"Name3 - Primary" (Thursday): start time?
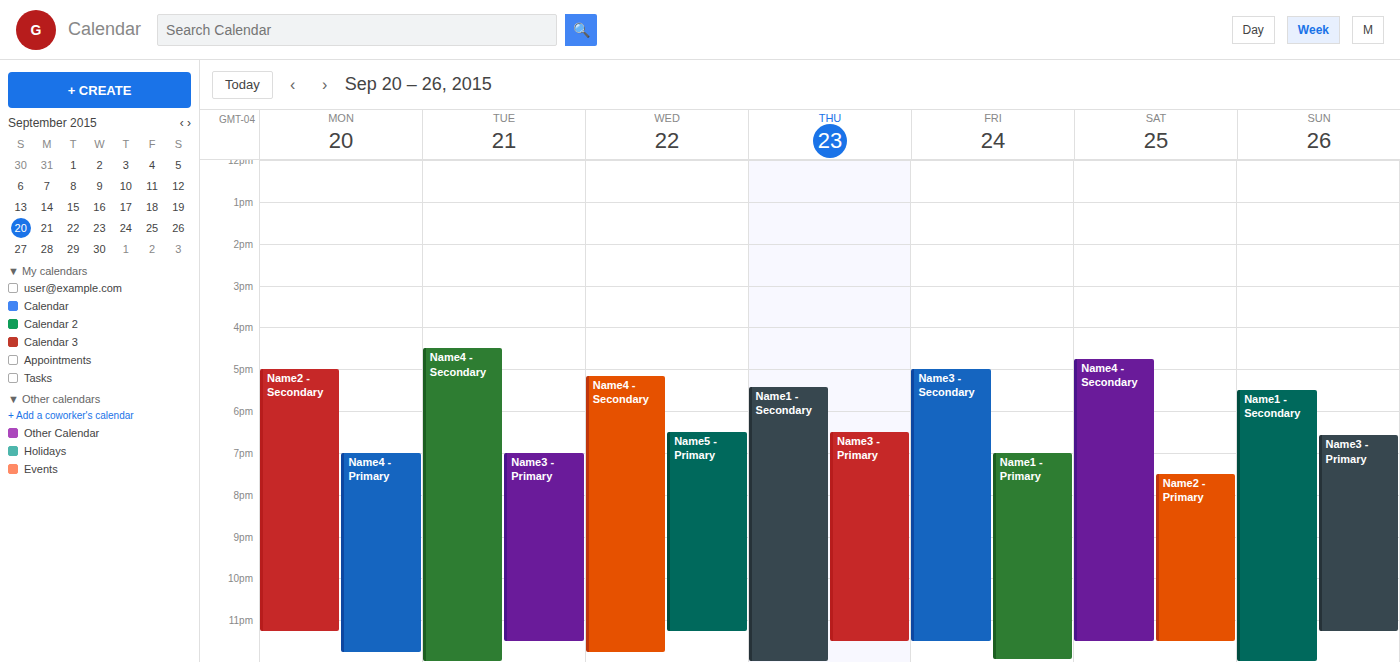
6:30 PM